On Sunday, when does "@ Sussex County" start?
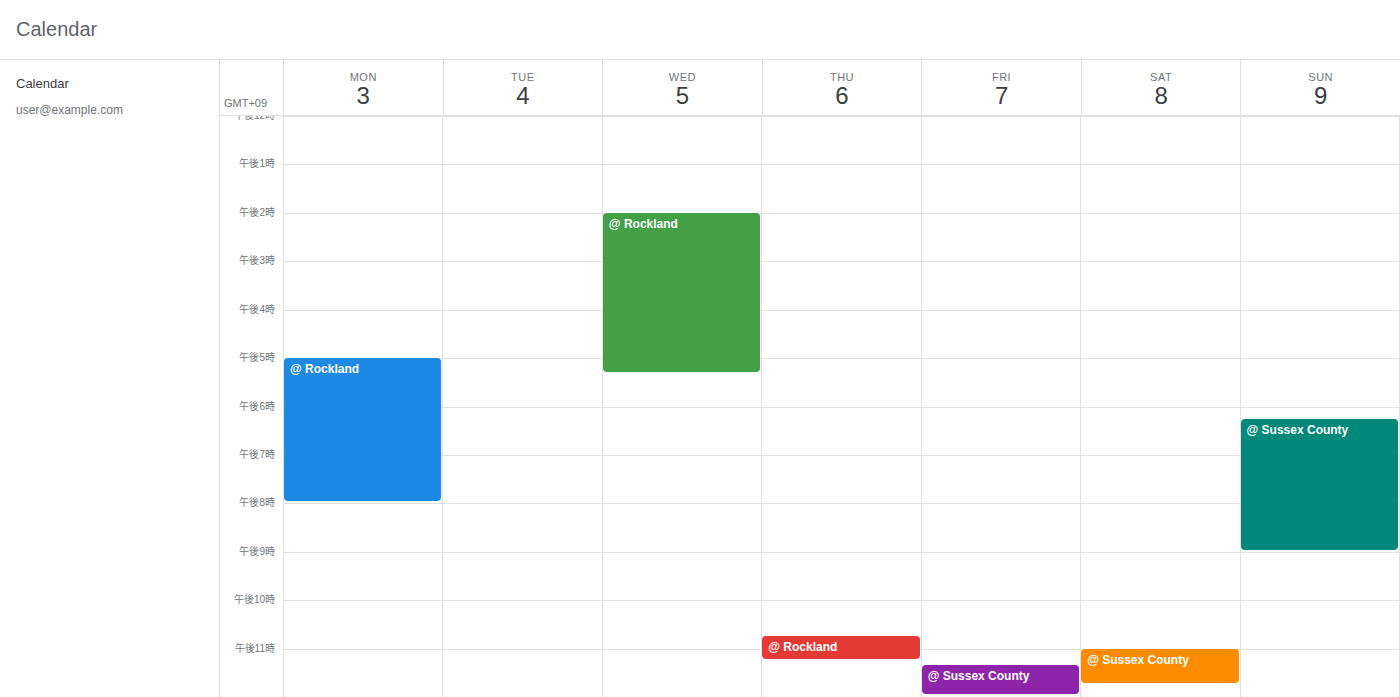
18:15